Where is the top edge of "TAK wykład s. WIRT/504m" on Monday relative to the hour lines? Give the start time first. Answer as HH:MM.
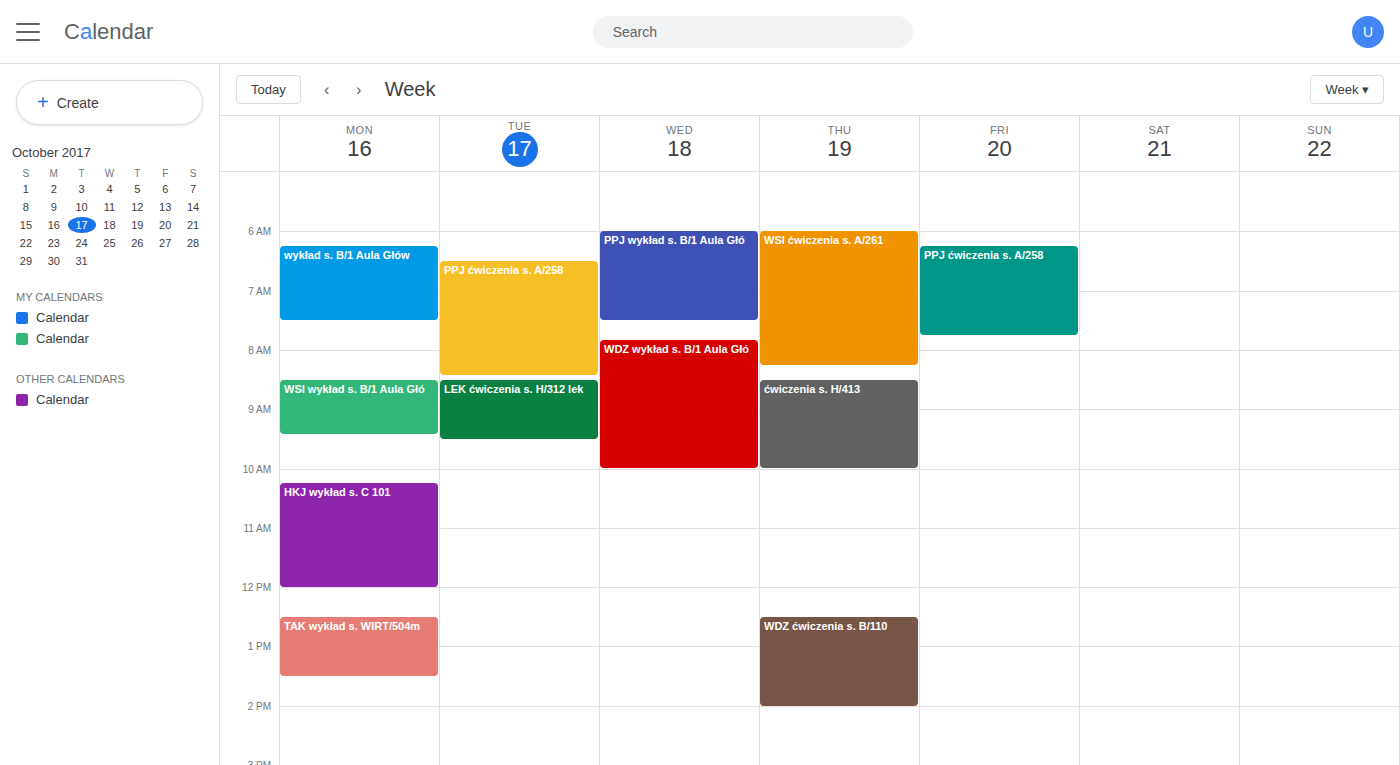
12:30 -- halfway between the 12:00 and 13:00 lines.